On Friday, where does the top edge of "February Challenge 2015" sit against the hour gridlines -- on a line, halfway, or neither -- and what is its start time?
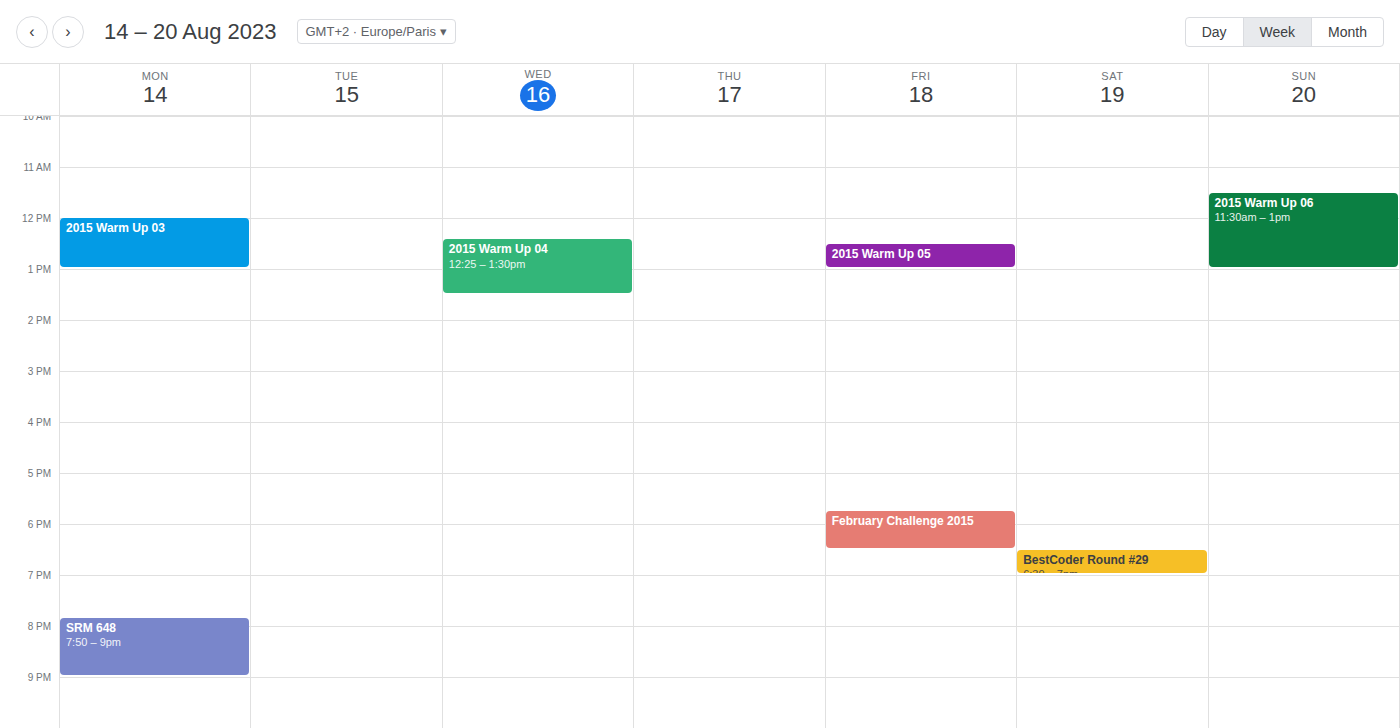
5:45 PM -- neither: three quarters of the way from the 5 PM line to the 6 PM line.